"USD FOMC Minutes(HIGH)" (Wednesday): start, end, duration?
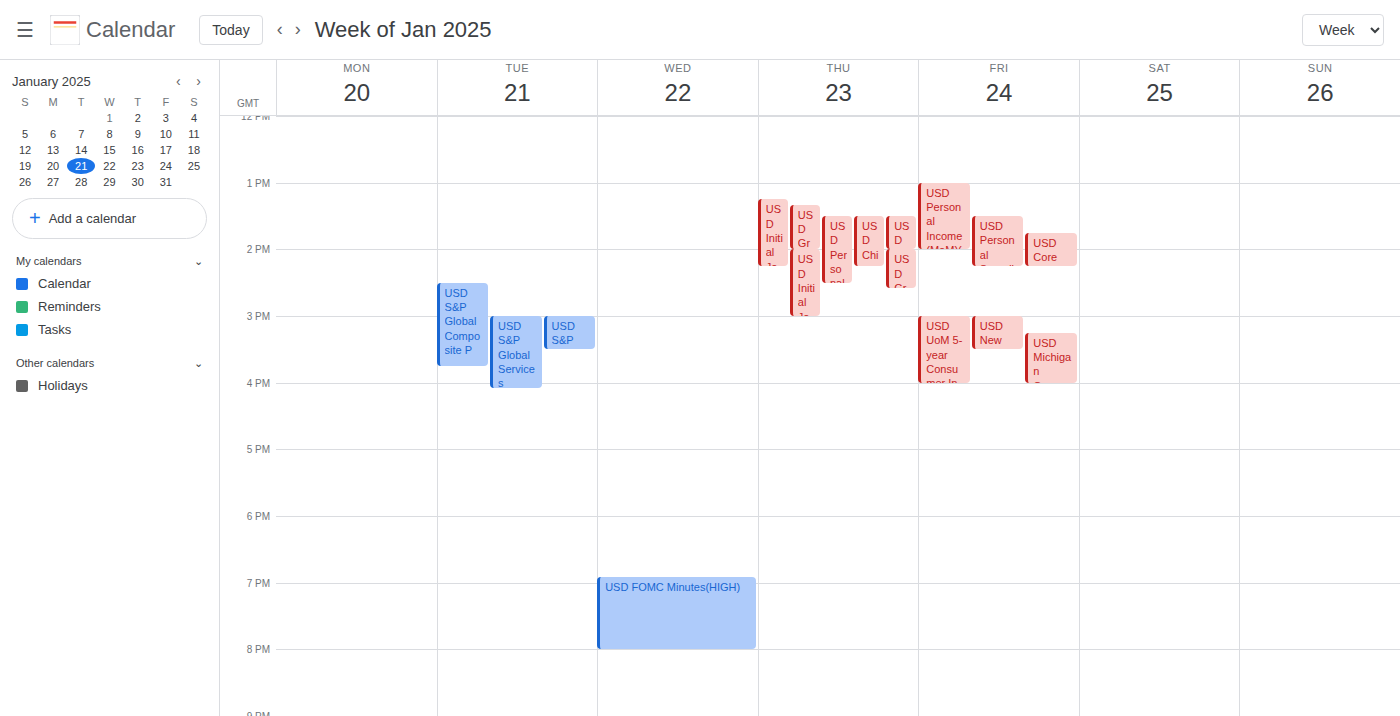
6:55 PM to 8:00 PM, 1 hour 5 minutes